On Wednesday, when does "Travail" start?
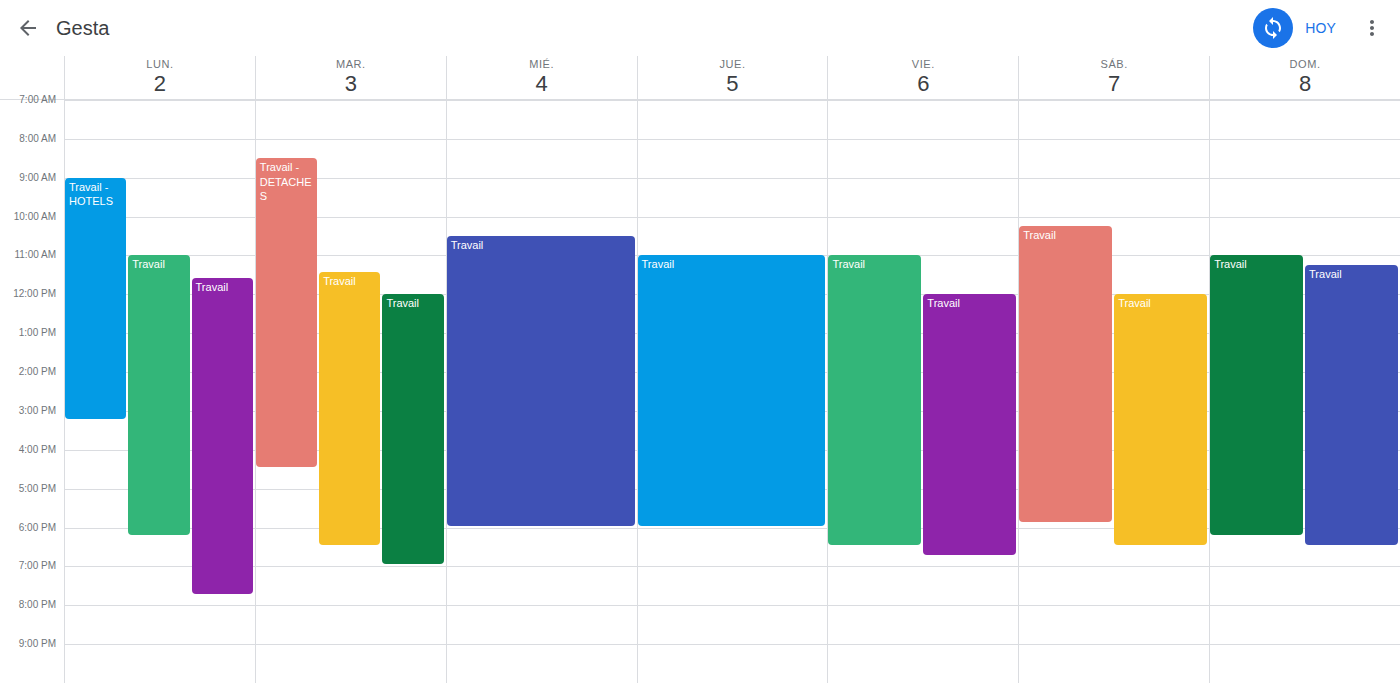
10:30 AM